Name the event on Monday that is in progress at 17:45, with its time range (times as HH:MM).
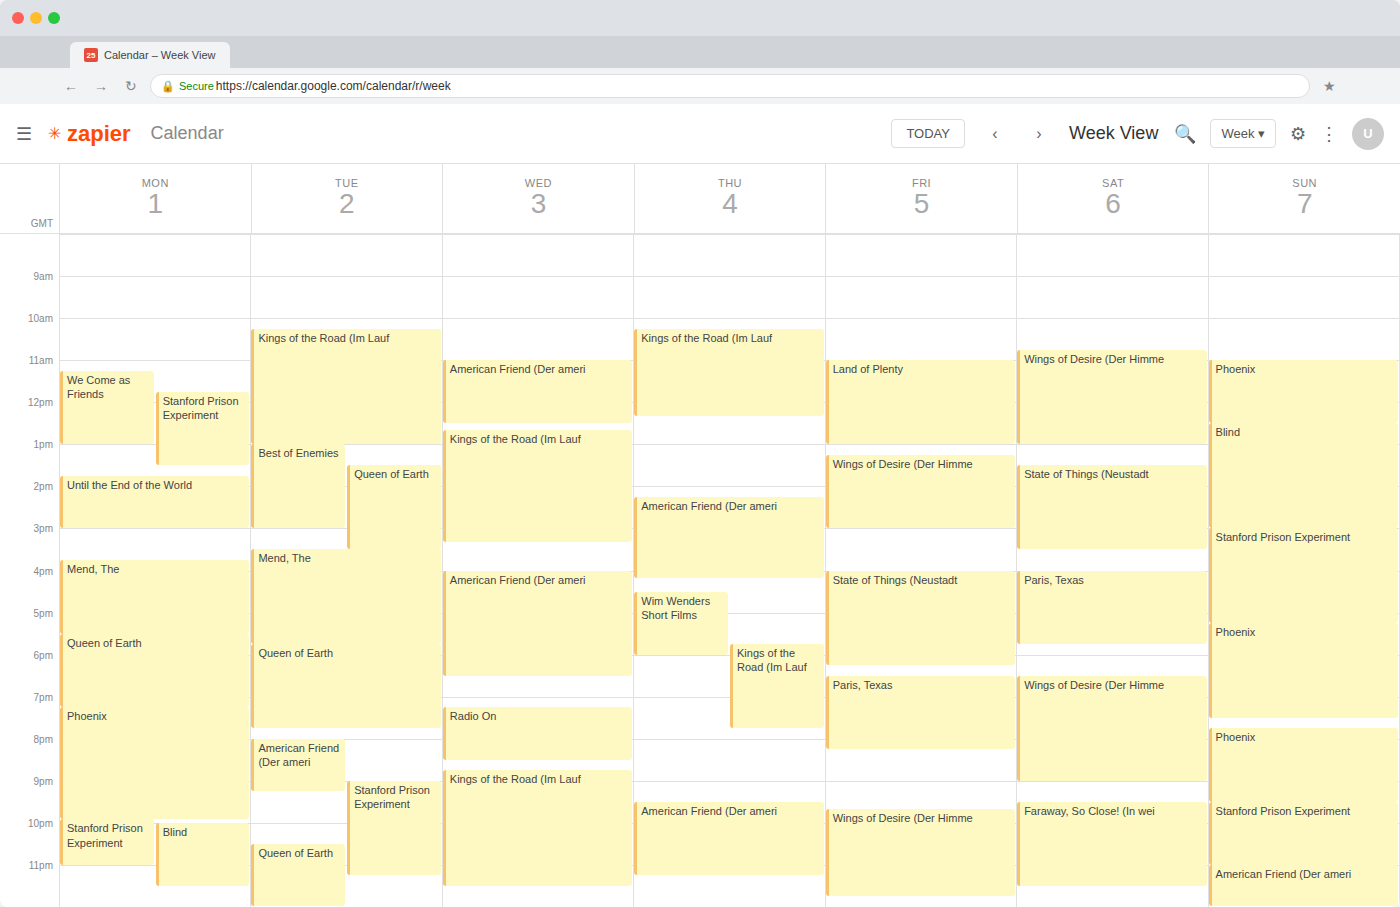
"Queen of Earth", 17:30 to 19:15